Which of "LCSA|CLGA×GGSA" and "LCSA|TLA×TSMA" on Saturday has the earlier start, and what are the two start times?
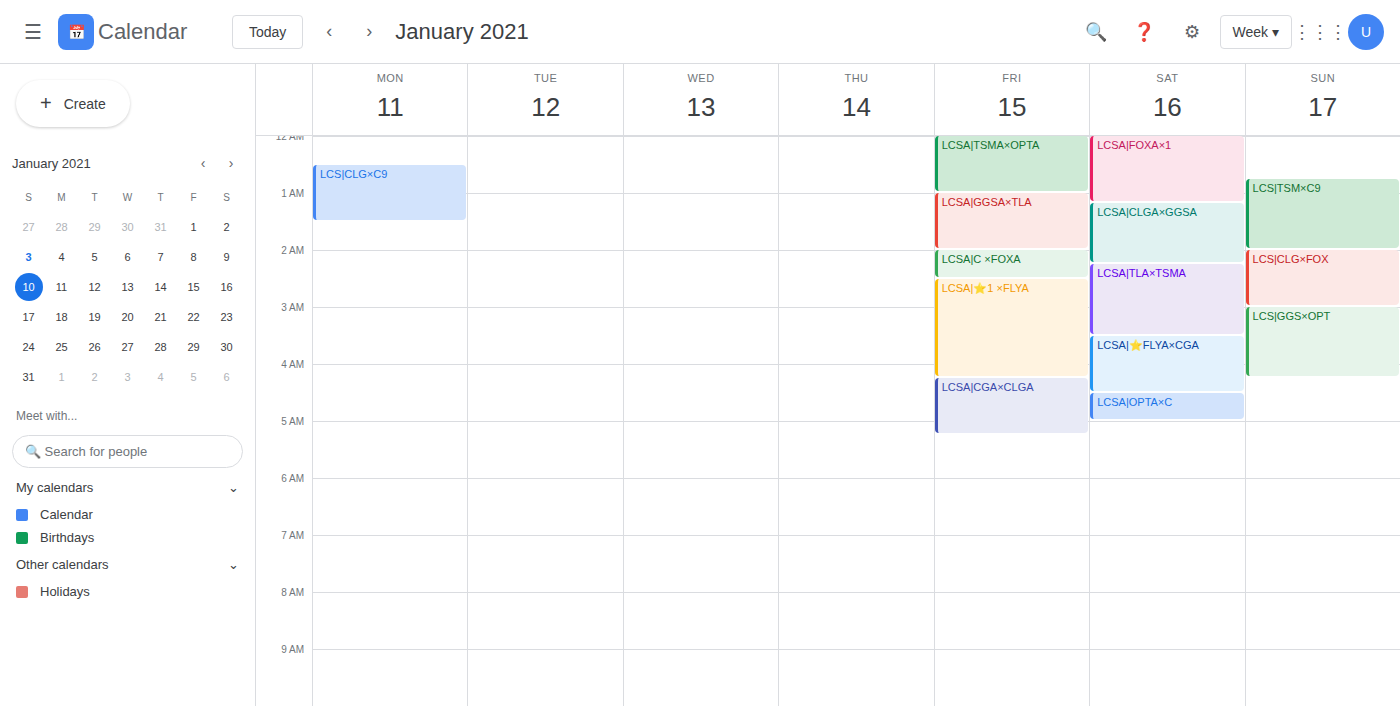
"LCSA|CLGA×GGSA" 1:10 AM; "LCSA|TLA×TSMA" 2:15 AM.